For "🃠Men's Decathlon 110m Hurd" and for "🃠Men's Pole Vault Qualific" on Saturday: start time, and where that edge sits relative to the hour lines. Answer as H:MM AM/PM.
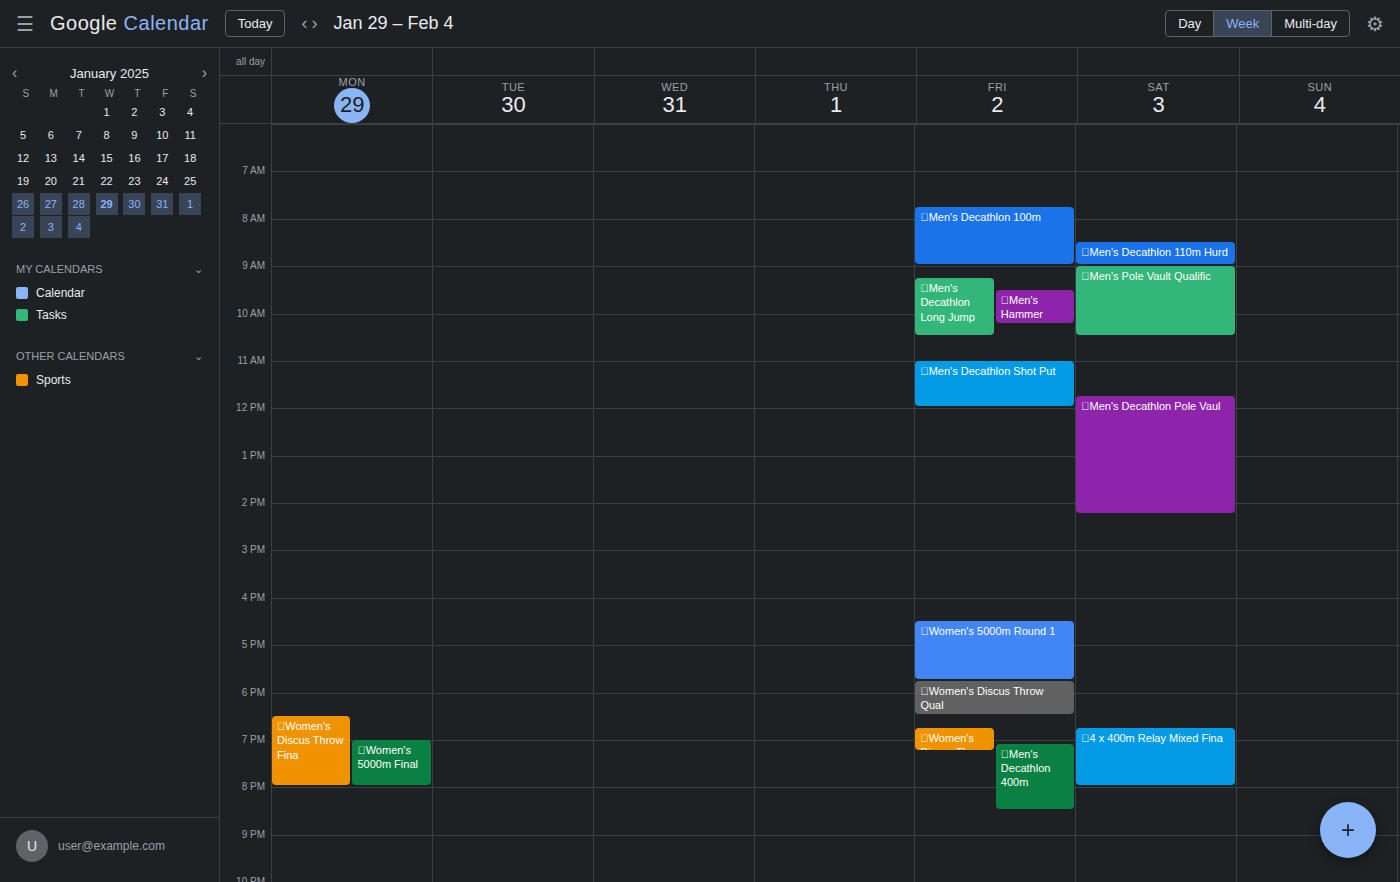
"🃠Men's Decathlon 110m Hurd": 8:30 AM, halfway between the 8 AM and 9 AM lines. "🃠Men's Pole Vault Qualific": 9:00 AM, exactly on the 9 AM line.